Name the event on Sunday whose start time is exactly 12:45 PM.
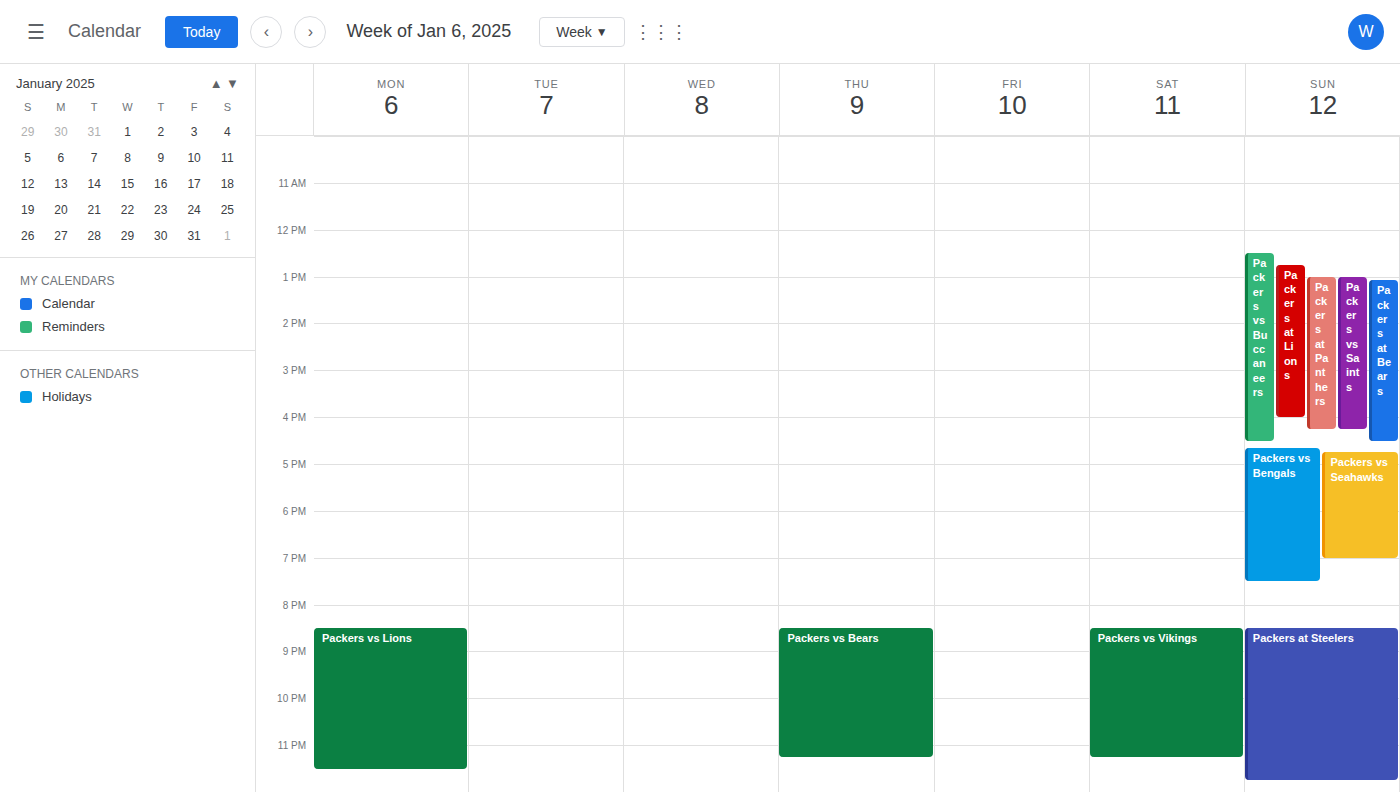
"Packers at Lions"